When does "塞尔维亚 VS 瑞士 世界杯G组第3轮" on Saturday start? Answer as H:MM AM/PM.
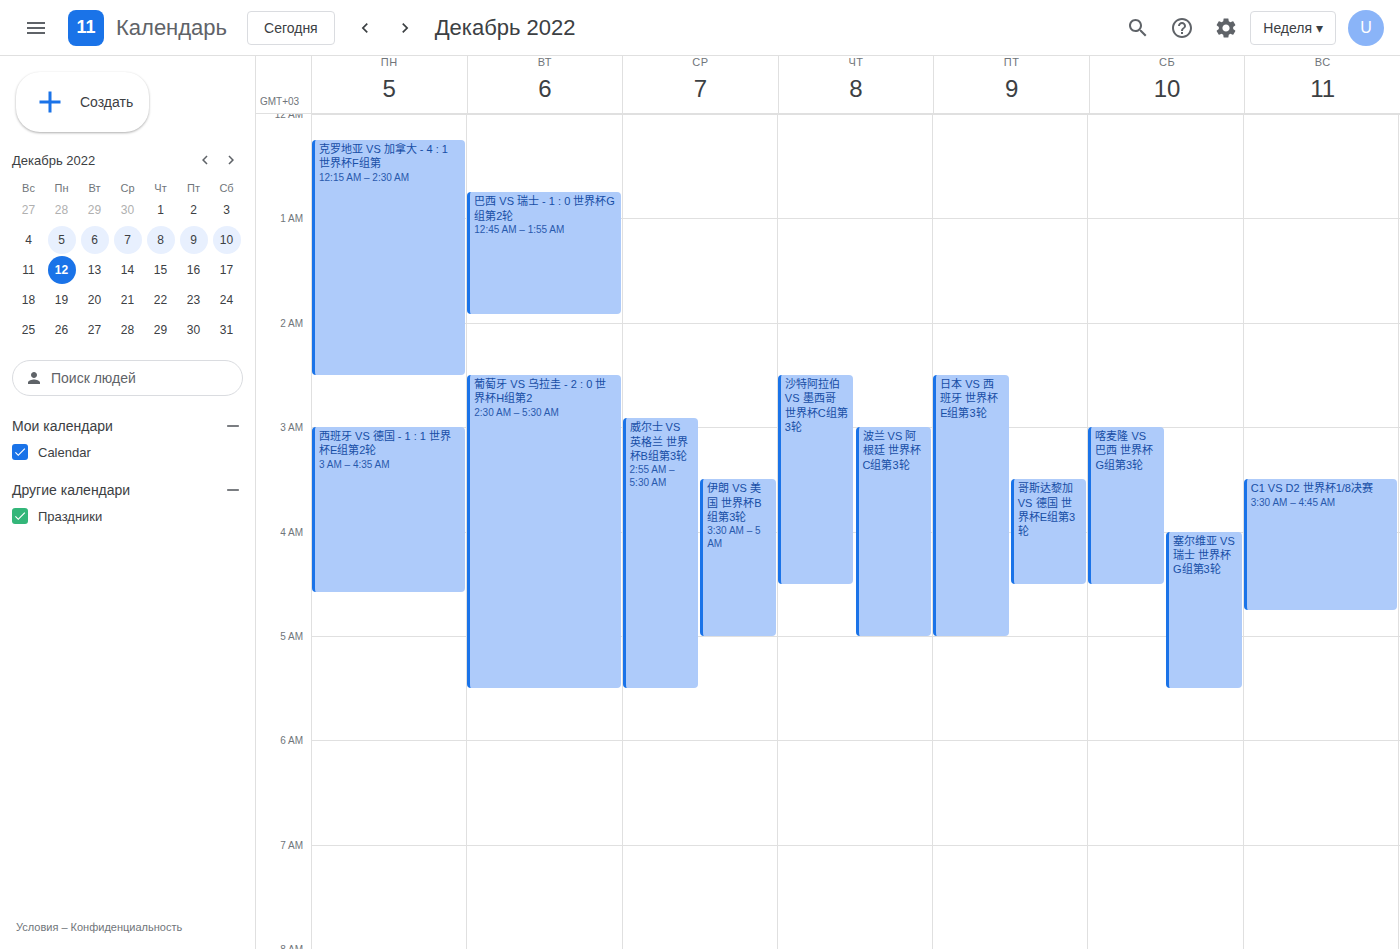
4:00 AM